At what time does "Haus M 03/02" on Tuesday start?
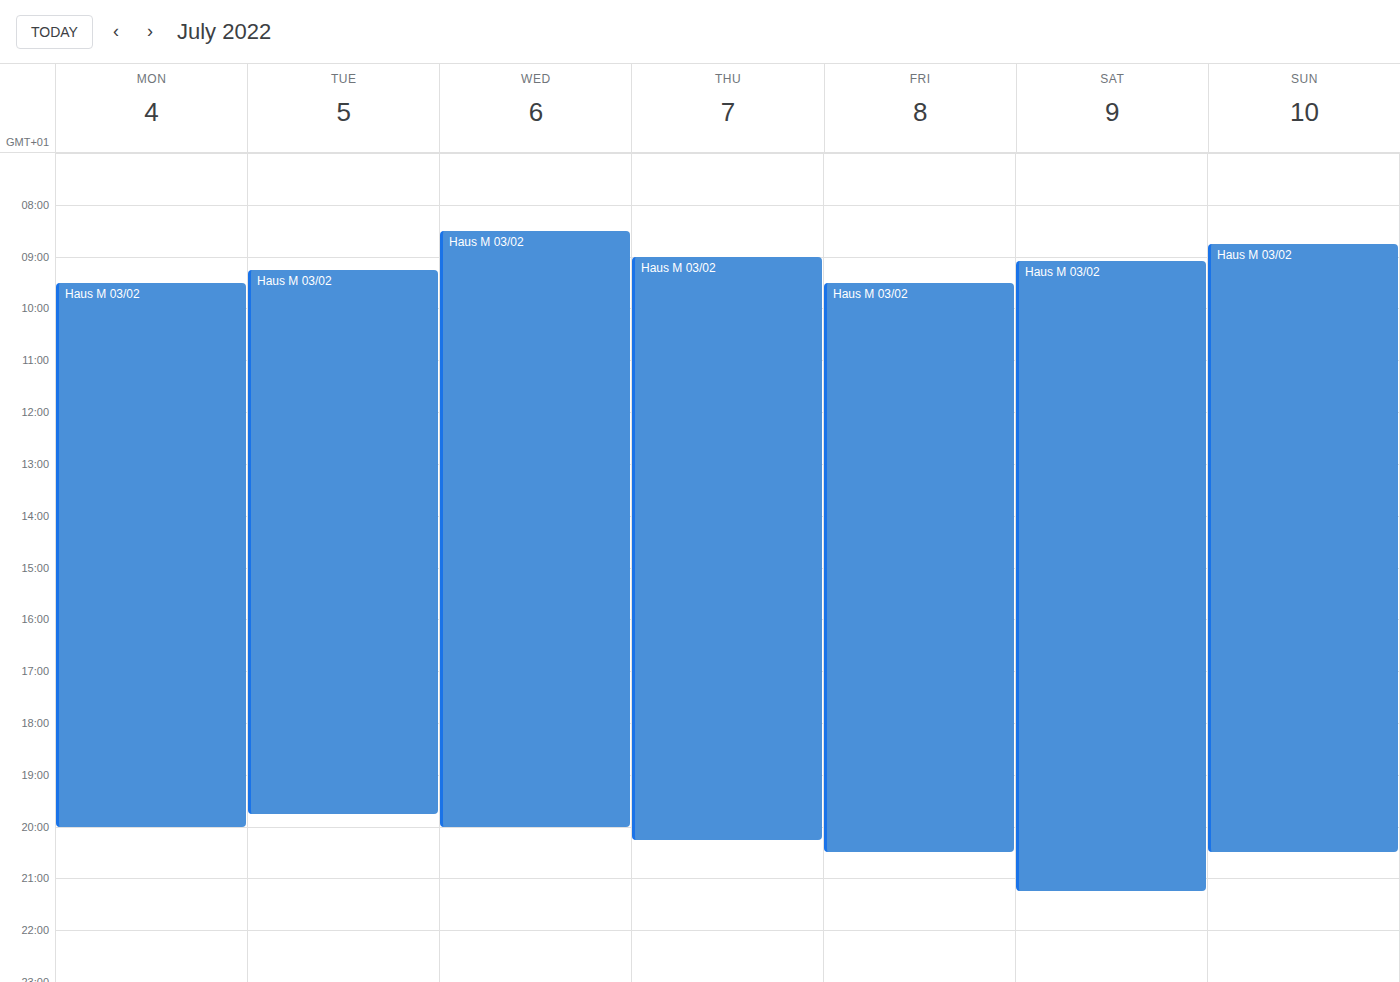
9:15 AM